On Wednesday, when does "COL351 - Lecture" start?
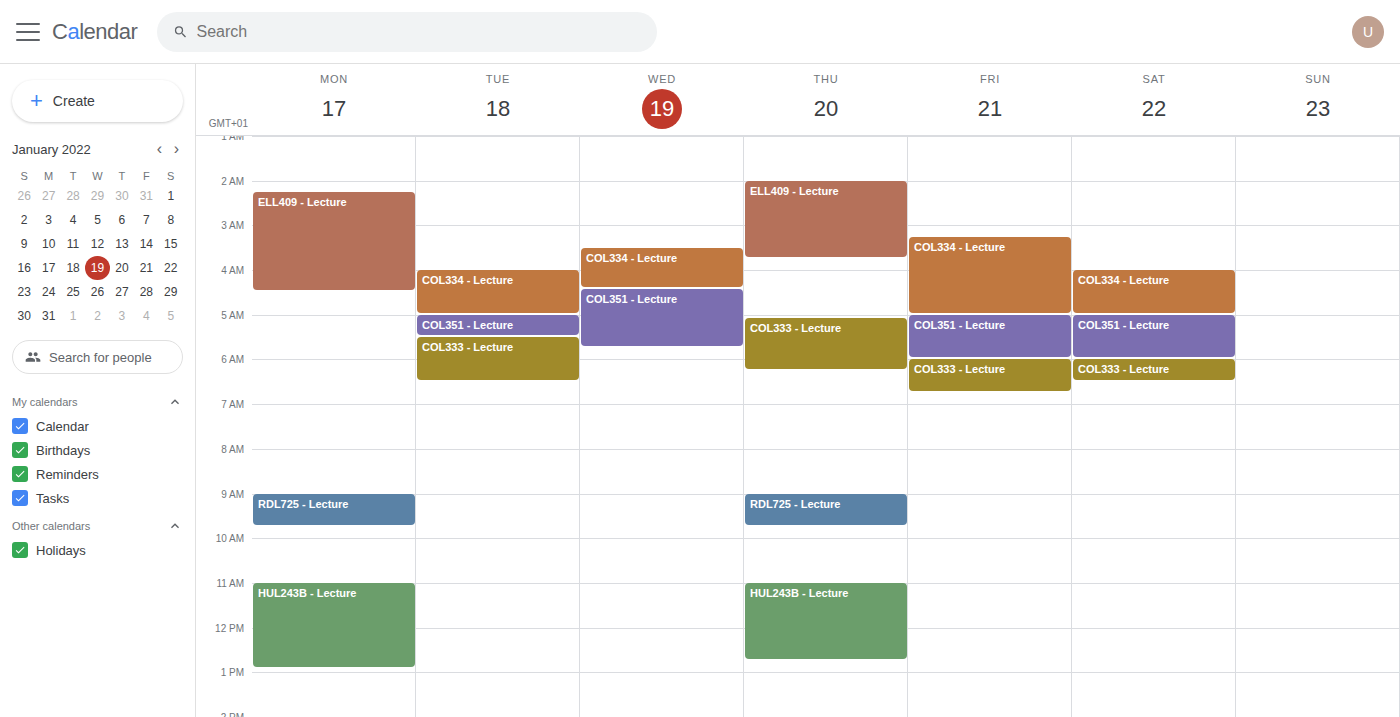
04:25